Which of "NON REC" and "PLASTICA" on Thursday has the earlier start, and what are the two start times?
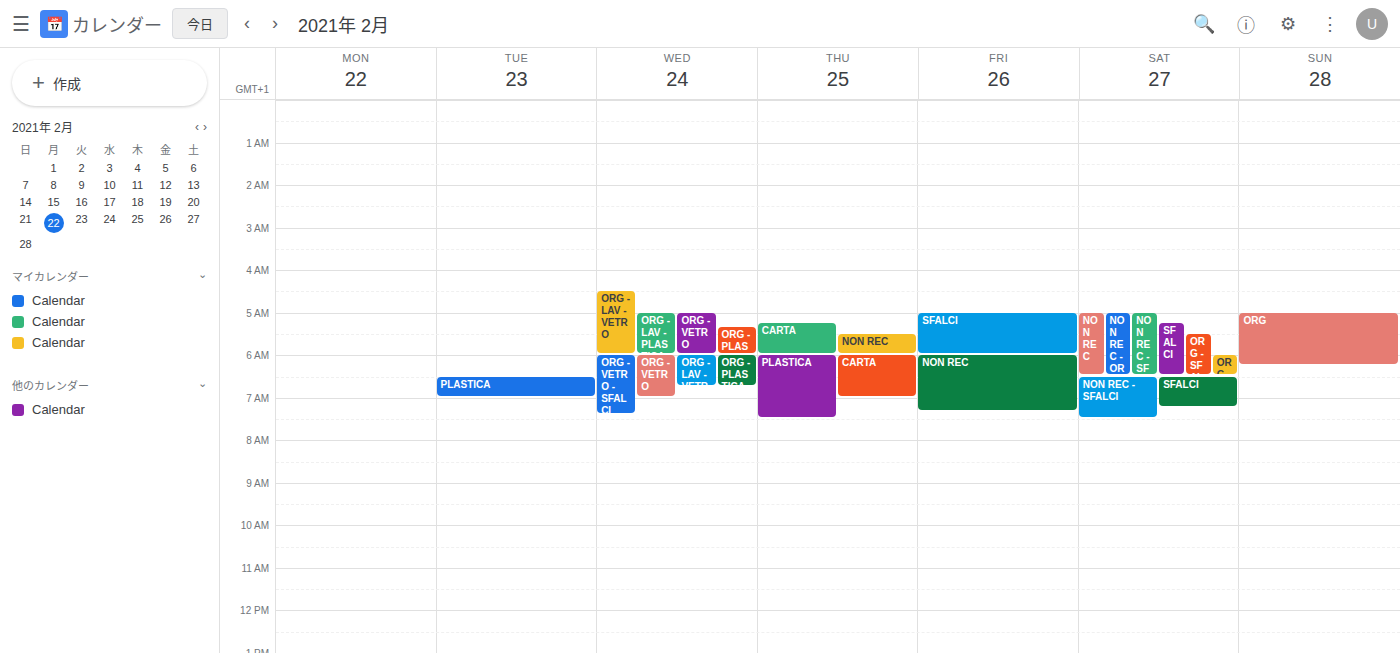
"NON REC" 5:30 AM; "PLASTICA" 6:00 AM.